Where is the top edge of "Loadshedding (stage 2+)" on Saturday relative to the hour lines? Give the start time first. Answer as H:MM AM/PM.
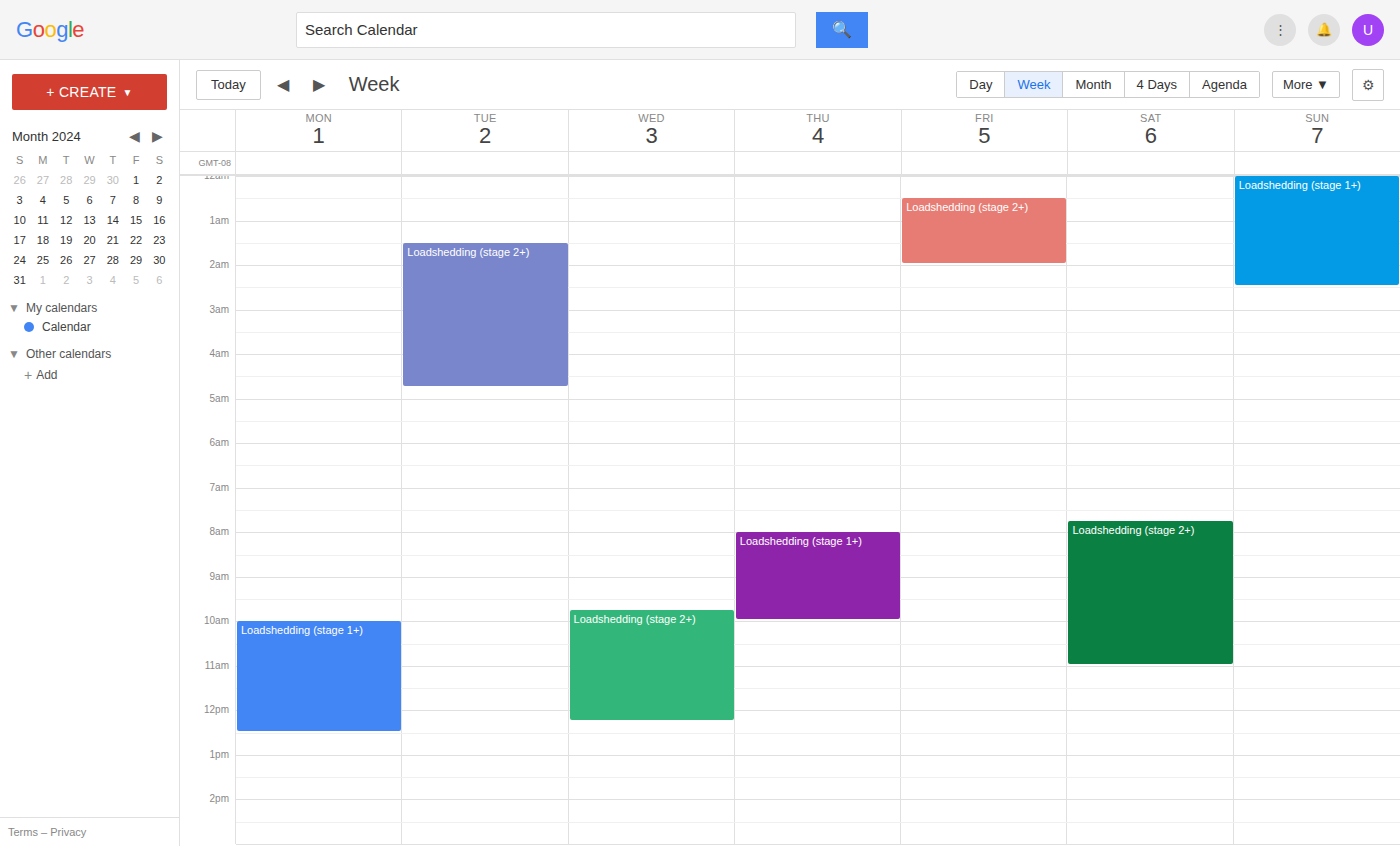
7:45 AM -- neither: three quarters of the way from the 7 AM line to the 8 AM line.